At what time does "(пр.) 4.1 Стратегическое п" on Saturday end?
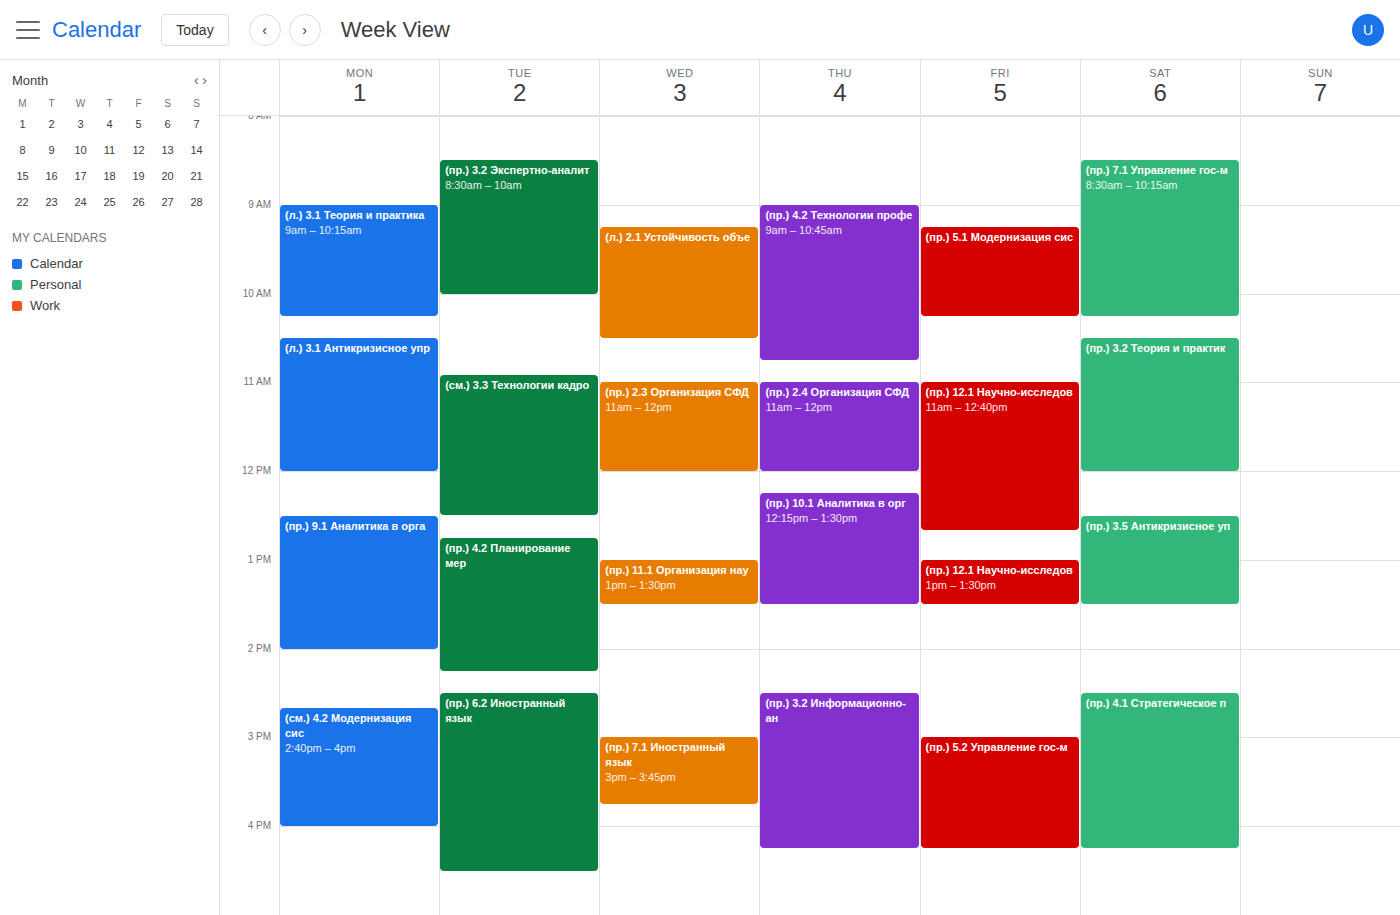
4:15 PM